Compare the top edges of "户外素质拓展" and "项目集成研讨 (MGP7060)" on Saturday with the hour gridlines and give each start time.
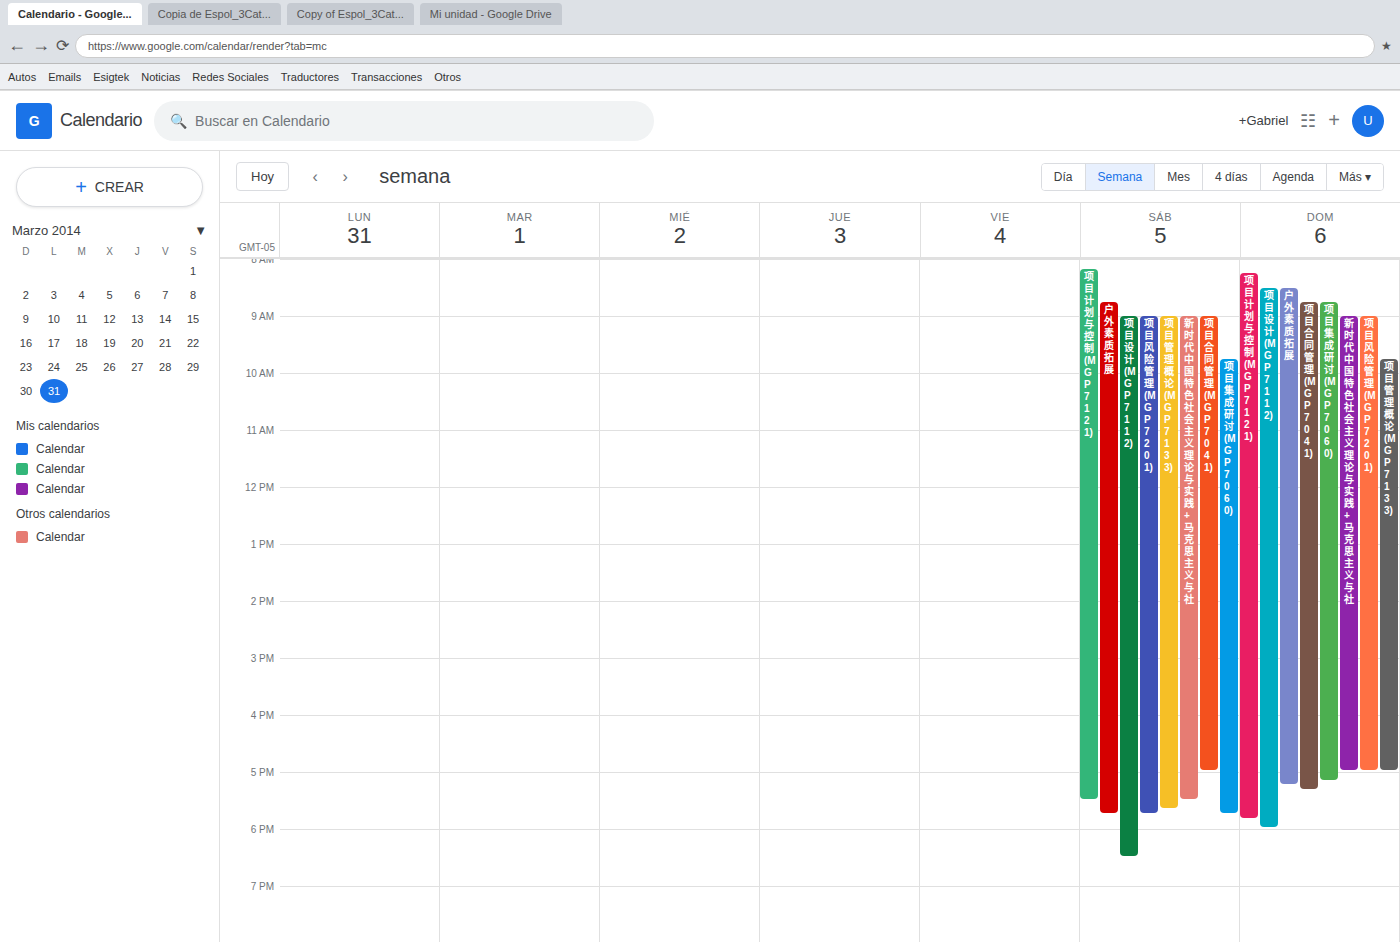
"户外素质拓展": 8:45 AM, neither: three quarters of the way from the 8 AM line to the 9 AM line. "项目集成研讨 (MGP7060)": 9:45 AM, neither: three quarters of the way from the 9 AM line to the 10 AM line.